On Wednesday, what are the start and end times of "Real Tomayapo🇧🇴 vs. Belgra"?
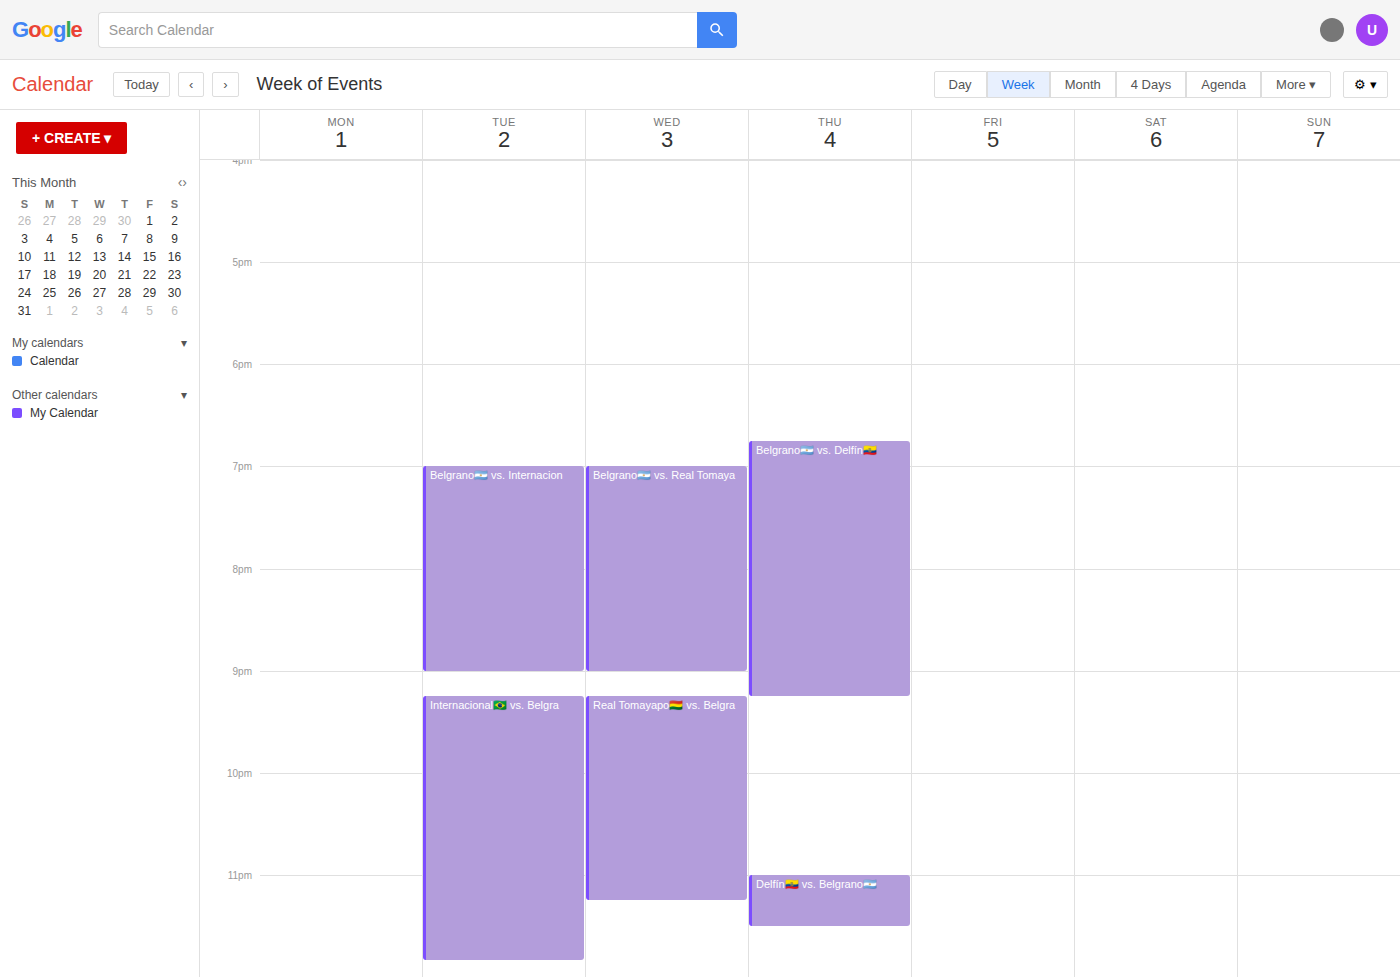
9:15 PM to 11:15 PM